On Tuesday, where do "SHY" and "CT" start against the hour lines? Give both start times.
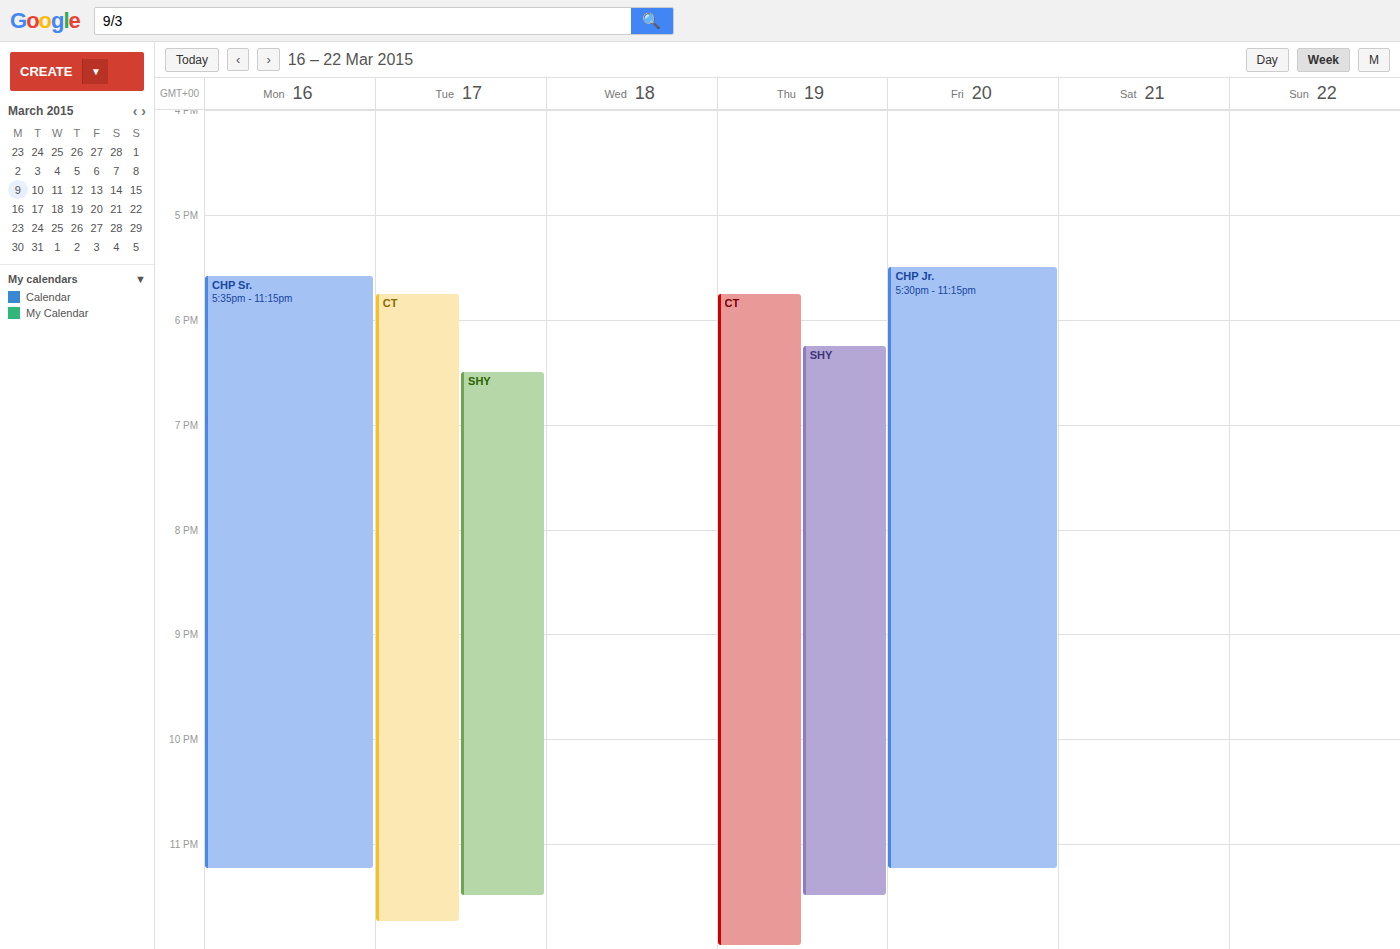
"SHY": 6:30 PM, halfway between the 6 PM and 7 PM lines. "CT": 5:45 PM, neither: three quarters of the way from the 5 PM line to the 6 PM line.